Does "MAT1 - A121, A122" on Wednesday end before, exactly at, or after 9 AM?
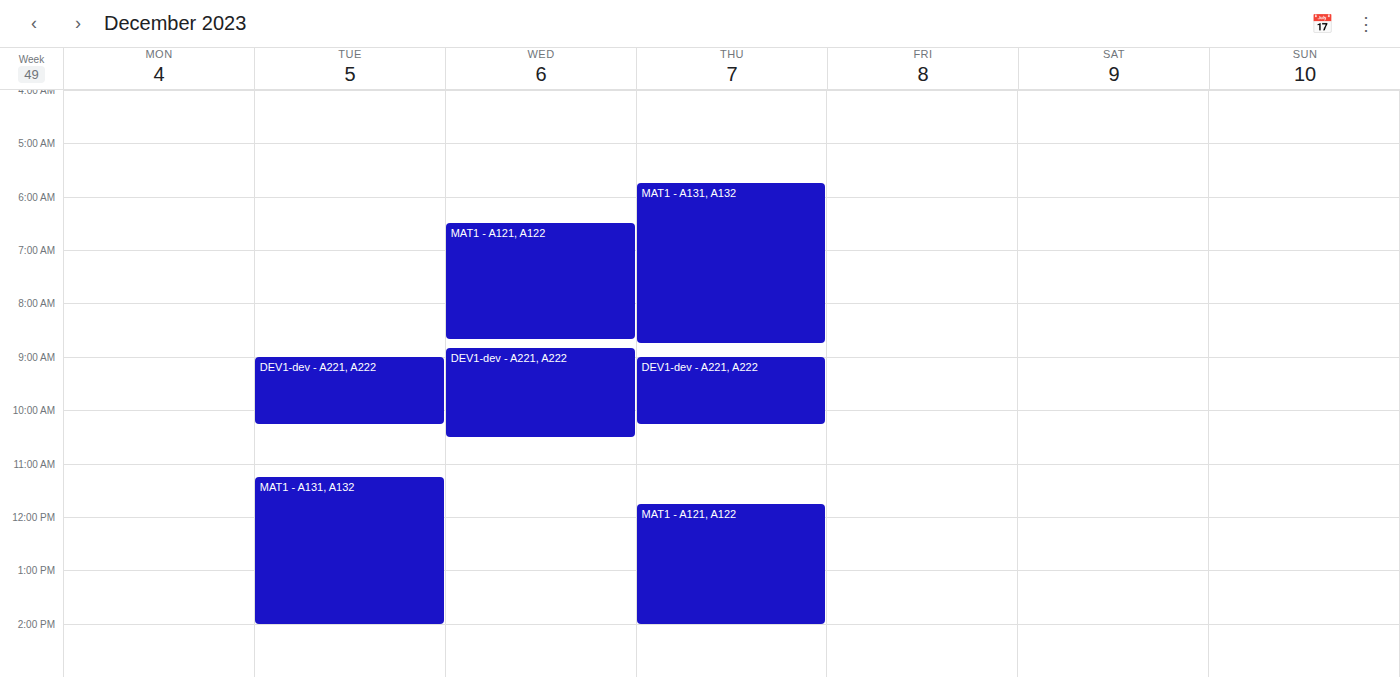
8:40 AM -- before 9 AM, 20 minutes above the 9 AM line.